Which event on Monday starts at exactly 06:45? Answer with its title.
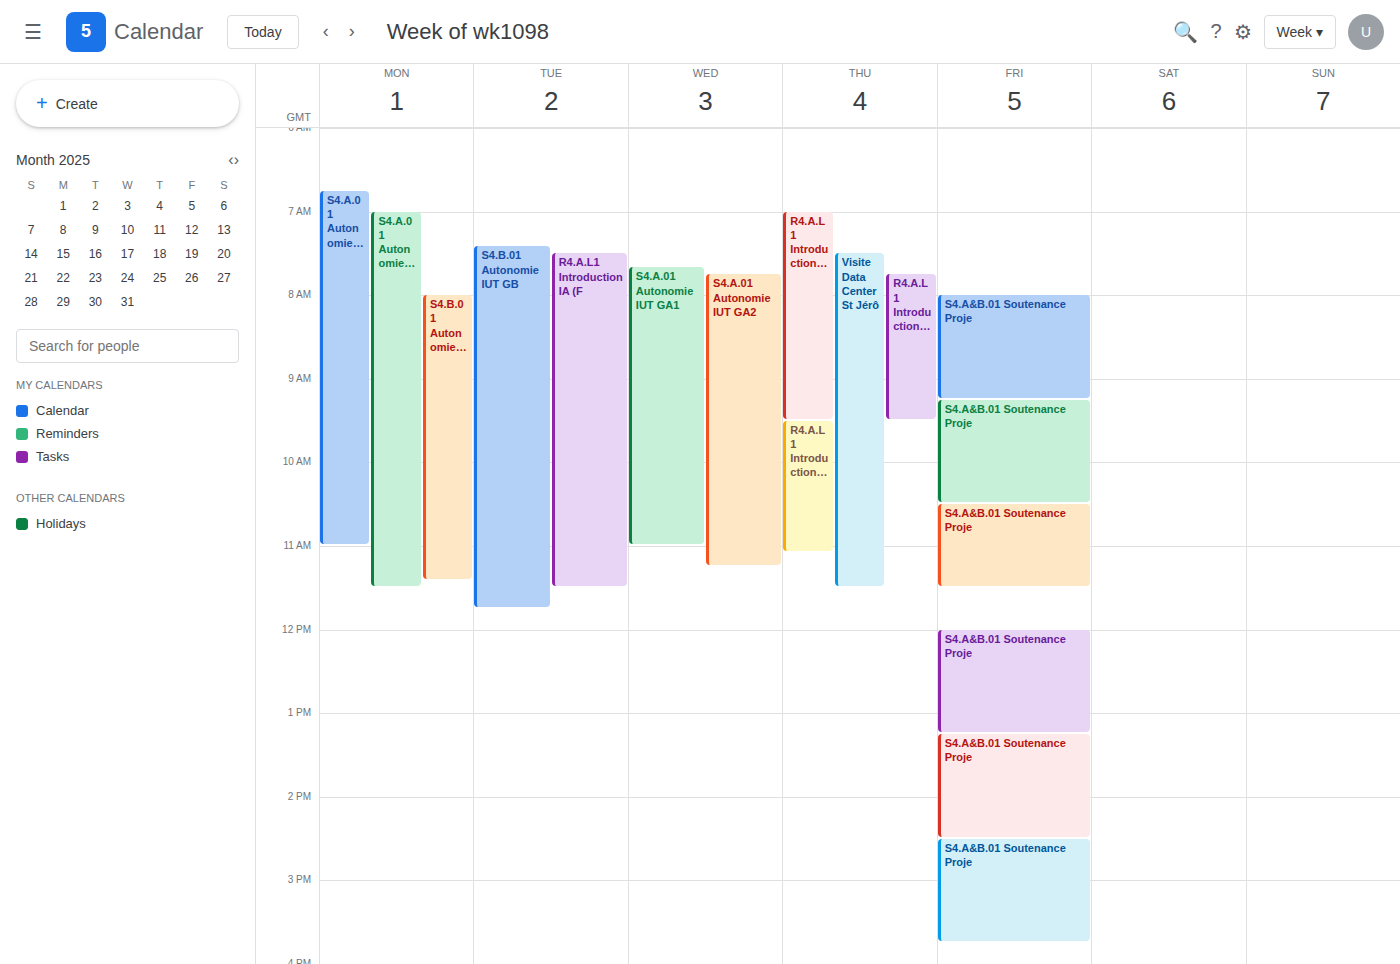
"S4.A.01 Autonomie IUT GA1"